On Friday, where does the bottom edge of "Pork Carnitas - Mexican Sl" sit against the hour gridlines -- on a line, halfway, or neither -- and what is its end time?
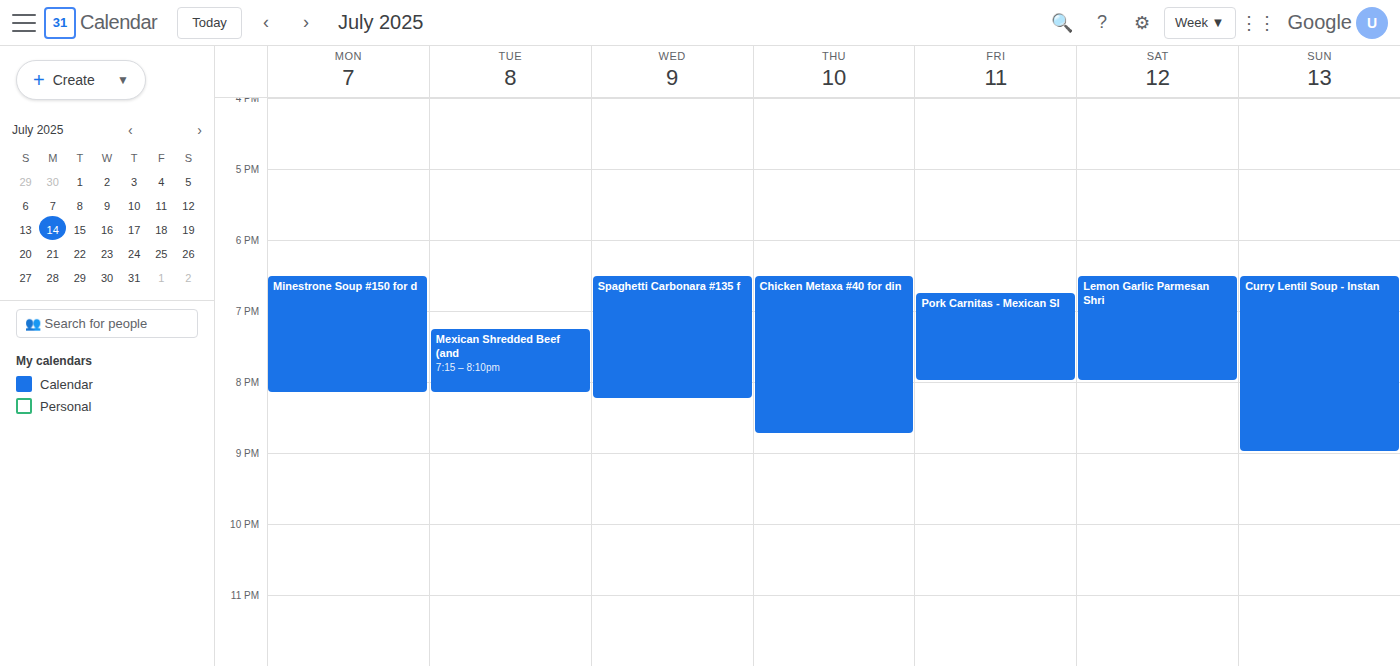
20:00 -- exactly on the 20:00 line.